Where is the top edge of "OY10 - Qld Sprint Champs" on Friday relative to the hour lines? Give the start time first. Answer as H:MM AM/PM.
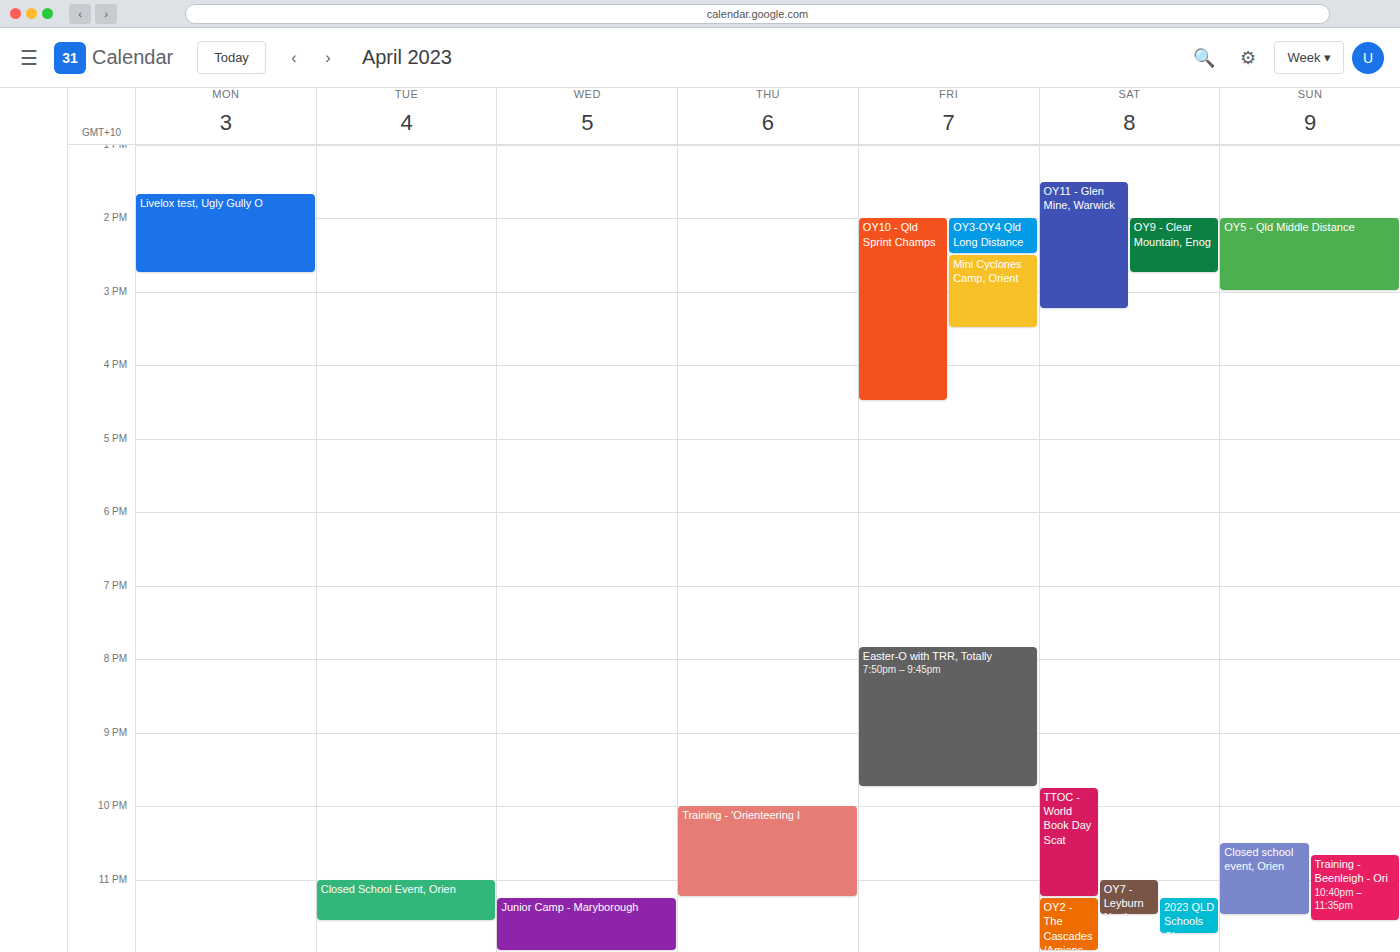
2:00 PM -- exactly on the 2 PM line.